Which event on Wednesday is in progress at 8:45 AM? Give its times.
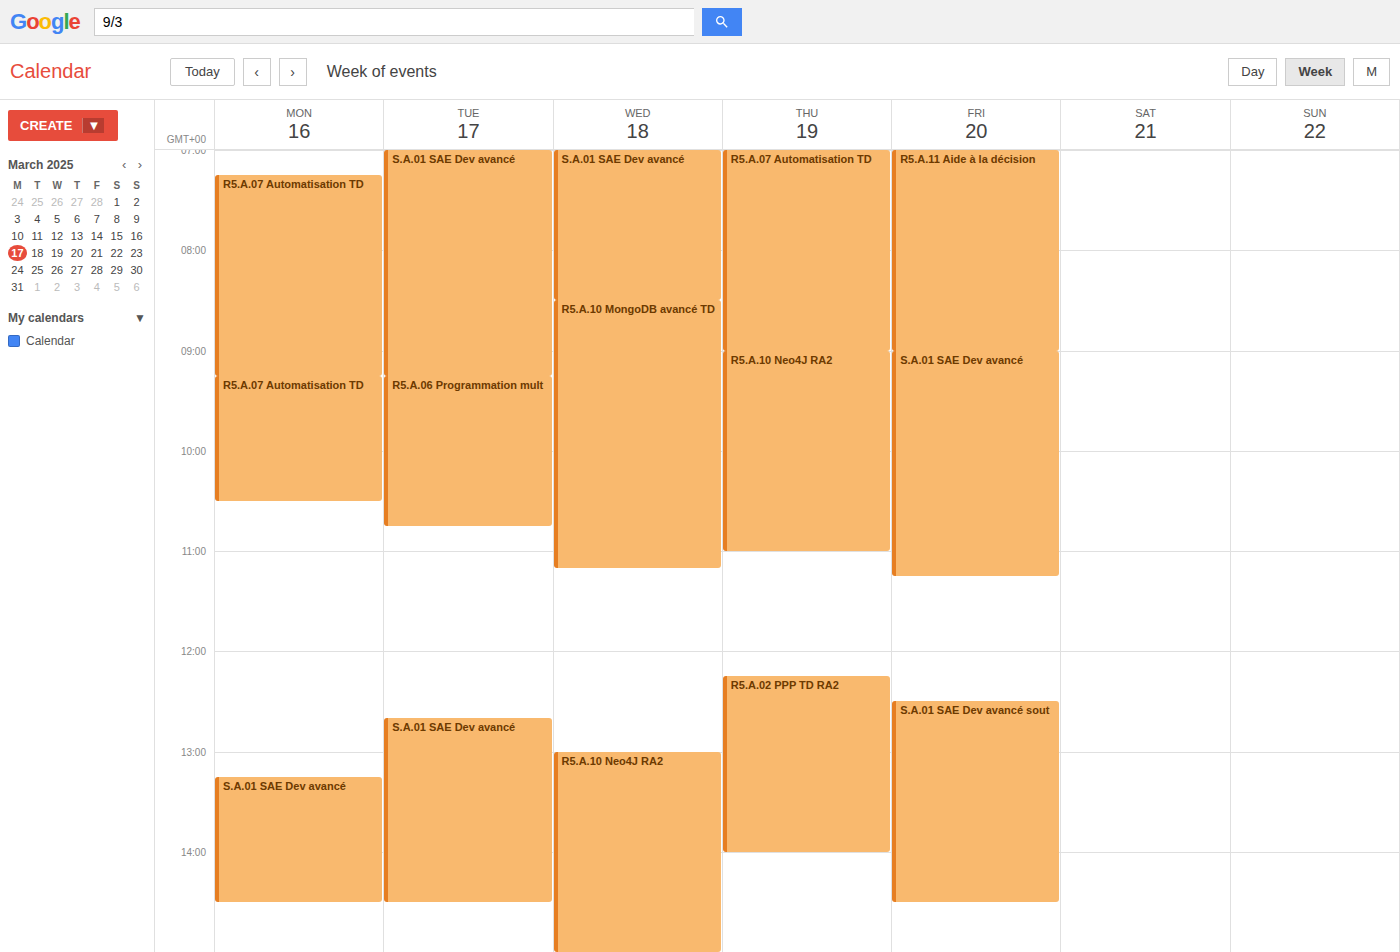
"R5.A.10 MongoDB avancé TD", 8:30 AM to 11:10 AM